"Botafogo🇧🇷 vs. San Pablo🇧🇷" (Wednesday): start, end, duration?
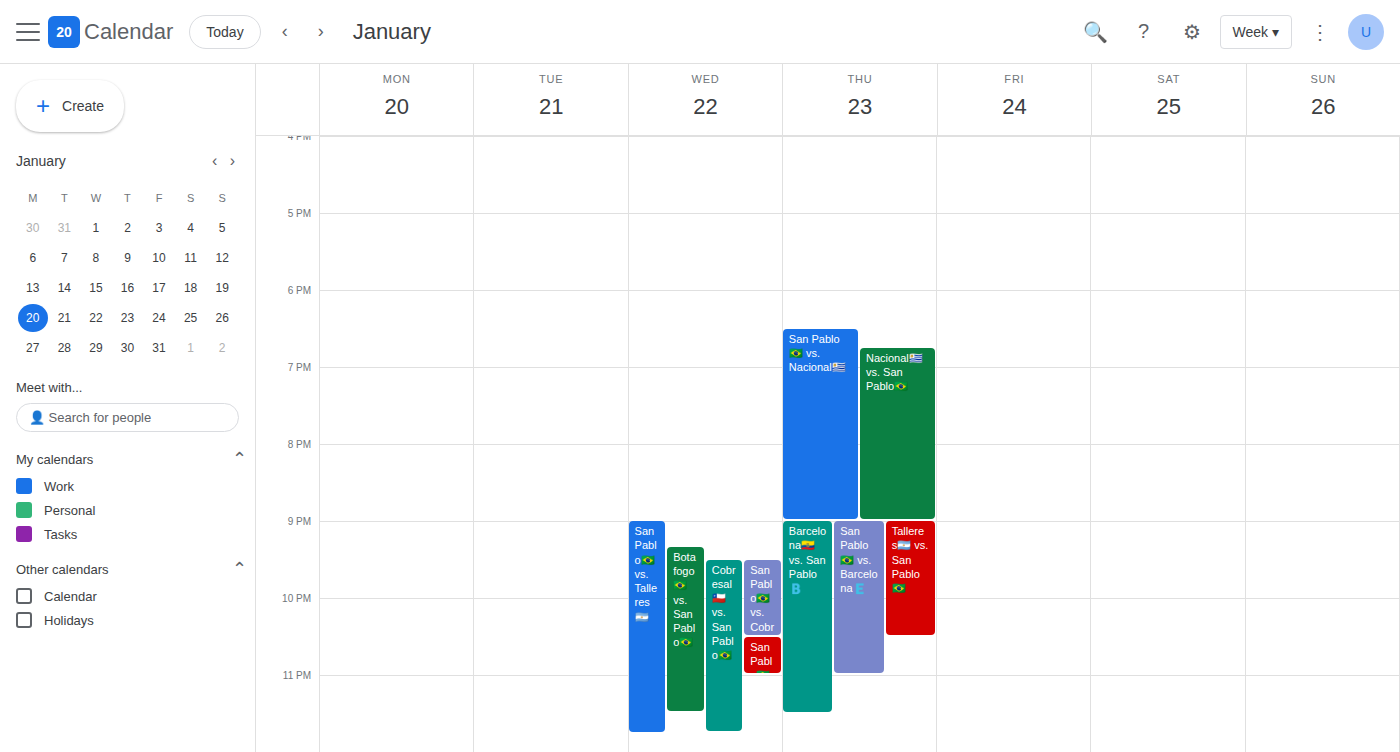
9:20 PM to 11:30 PM, 2 hours 10 minutes